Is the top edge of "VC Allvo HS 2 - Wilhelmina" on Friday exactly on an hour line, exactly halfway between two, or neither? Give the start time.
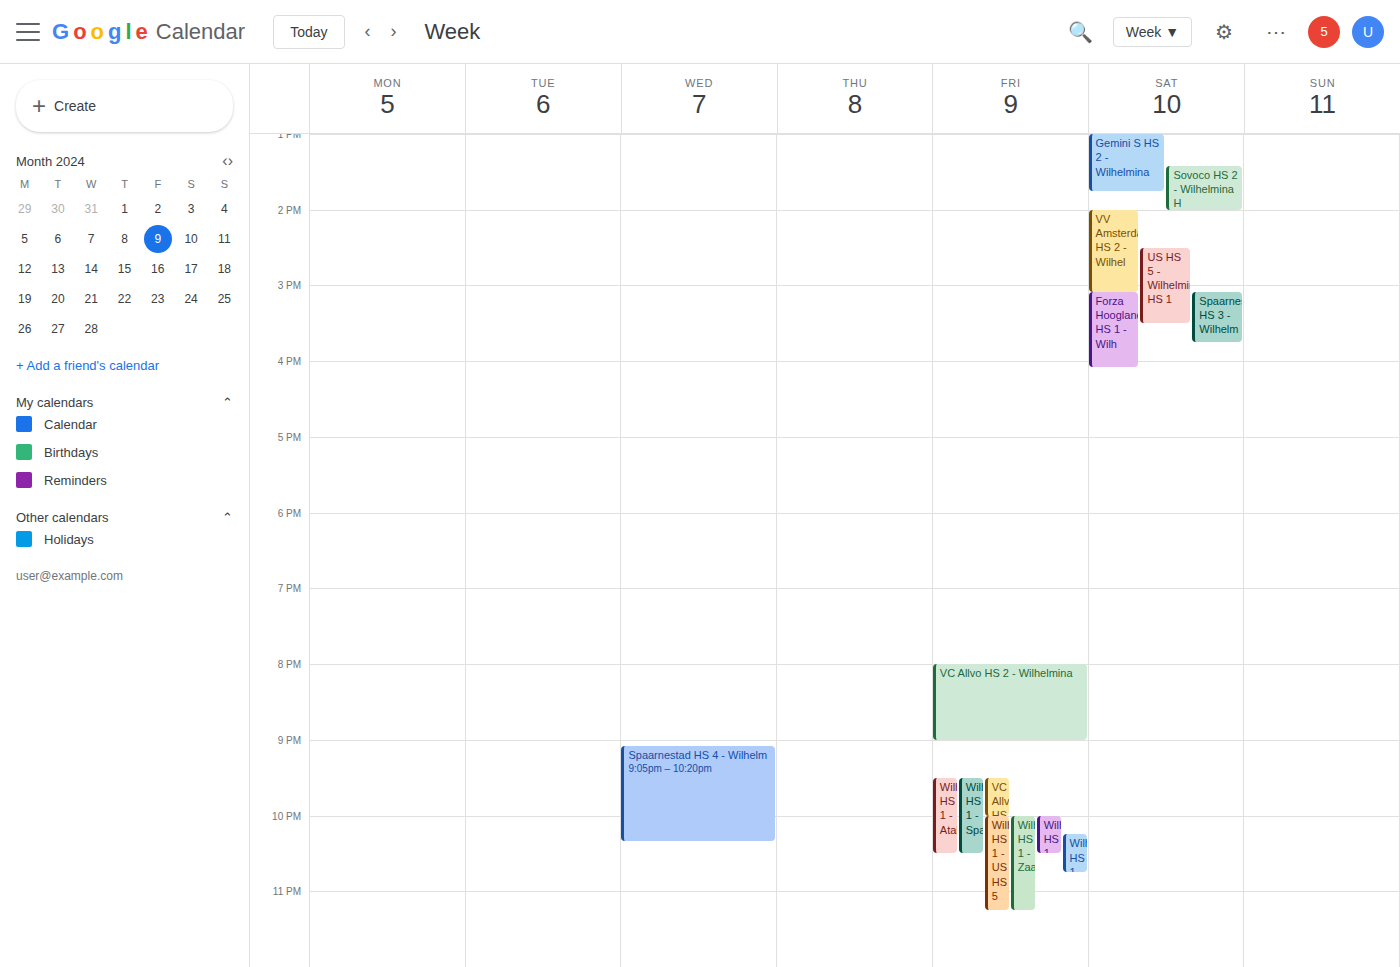
8:00 PM -- exactly on the 8 PM line.